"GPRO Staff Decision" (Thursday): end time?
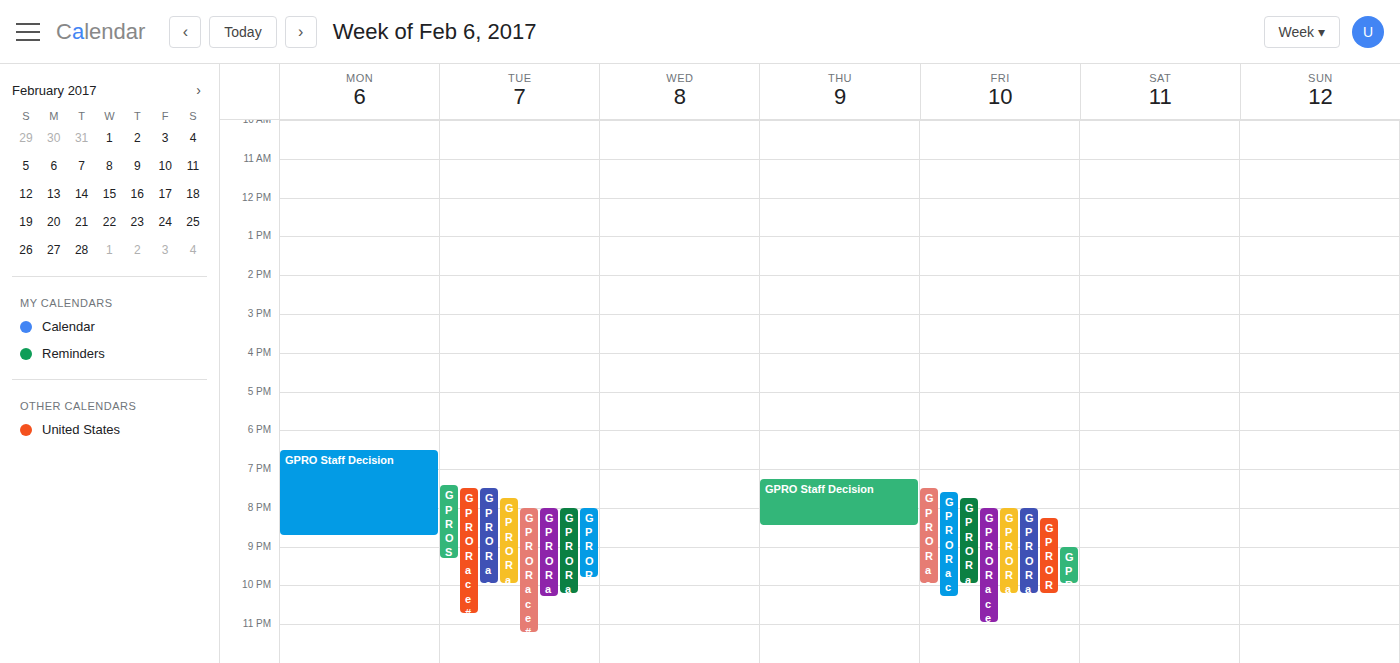
8:30 PM